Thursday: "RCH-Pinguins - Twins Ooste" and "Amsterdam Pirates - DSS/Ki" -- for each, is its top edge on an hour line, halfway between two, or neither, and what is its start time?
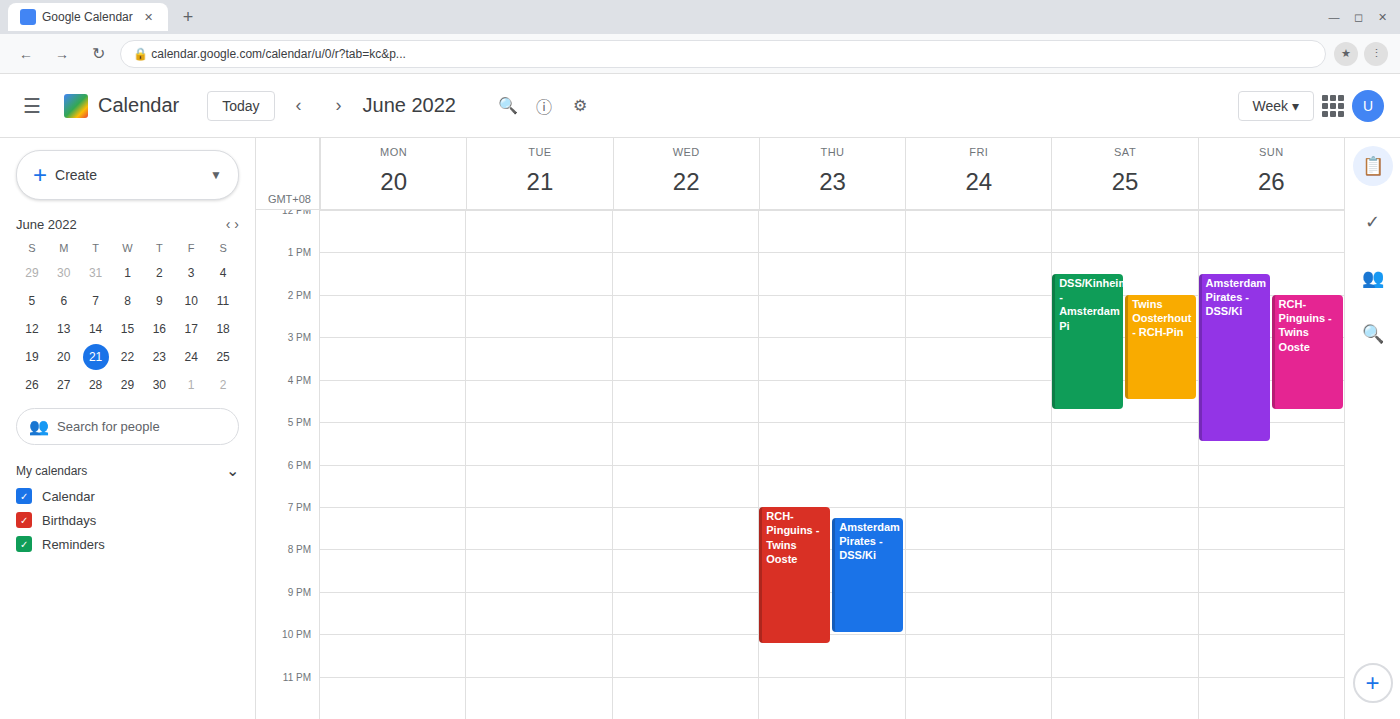
"RCH-Pinguins - Twins Ooste": 7:00 PM, exactly on the 7 PM line. "Amsterdam Pirates - DSS/Ki": 7:15 PM, neither: a quarter of the way from the 7 PM line to the 8 PM line.